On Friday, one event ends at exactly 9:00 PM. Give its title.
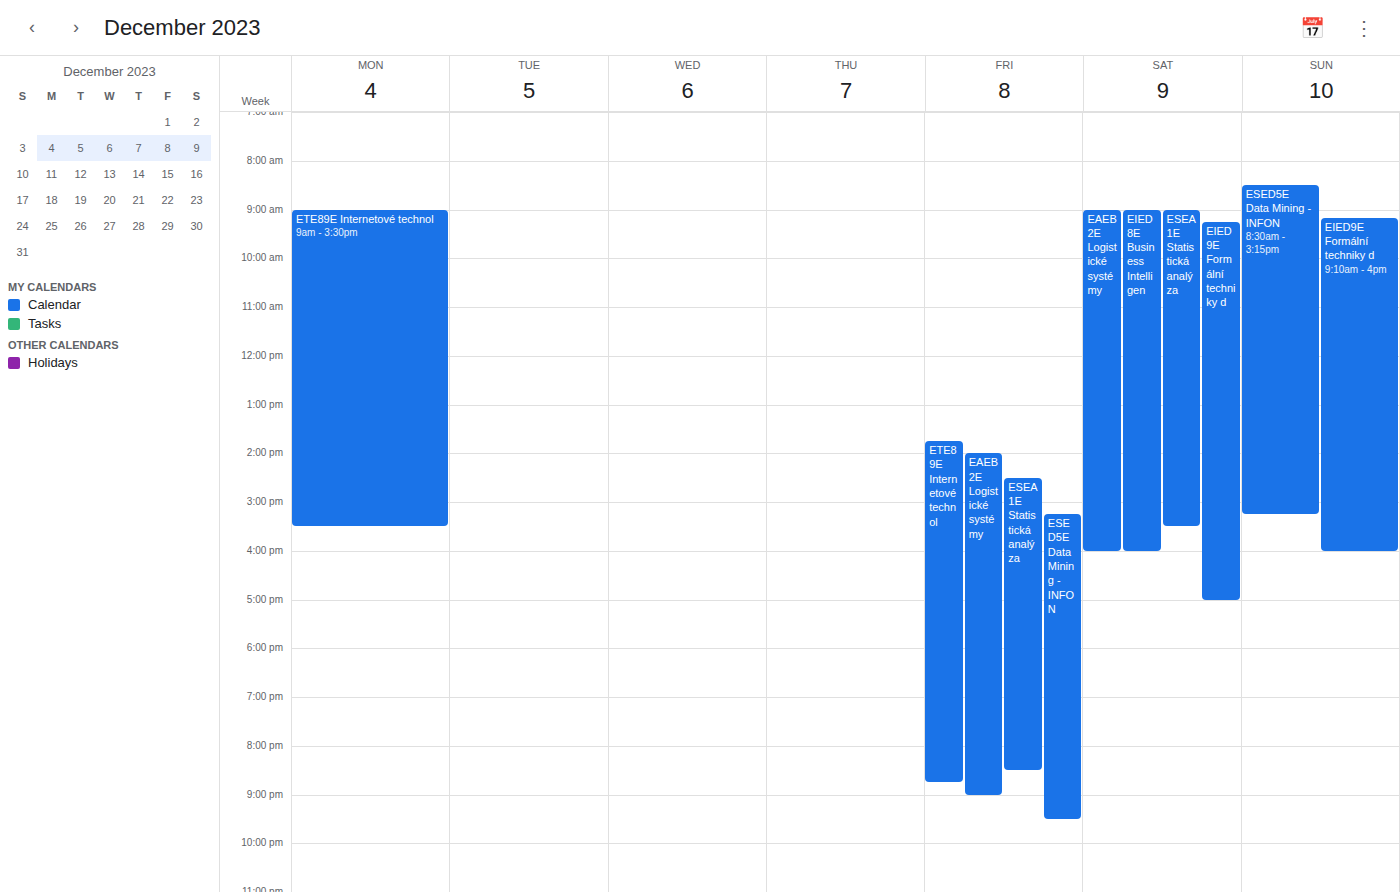
"EAEB2E Logistické systémy"